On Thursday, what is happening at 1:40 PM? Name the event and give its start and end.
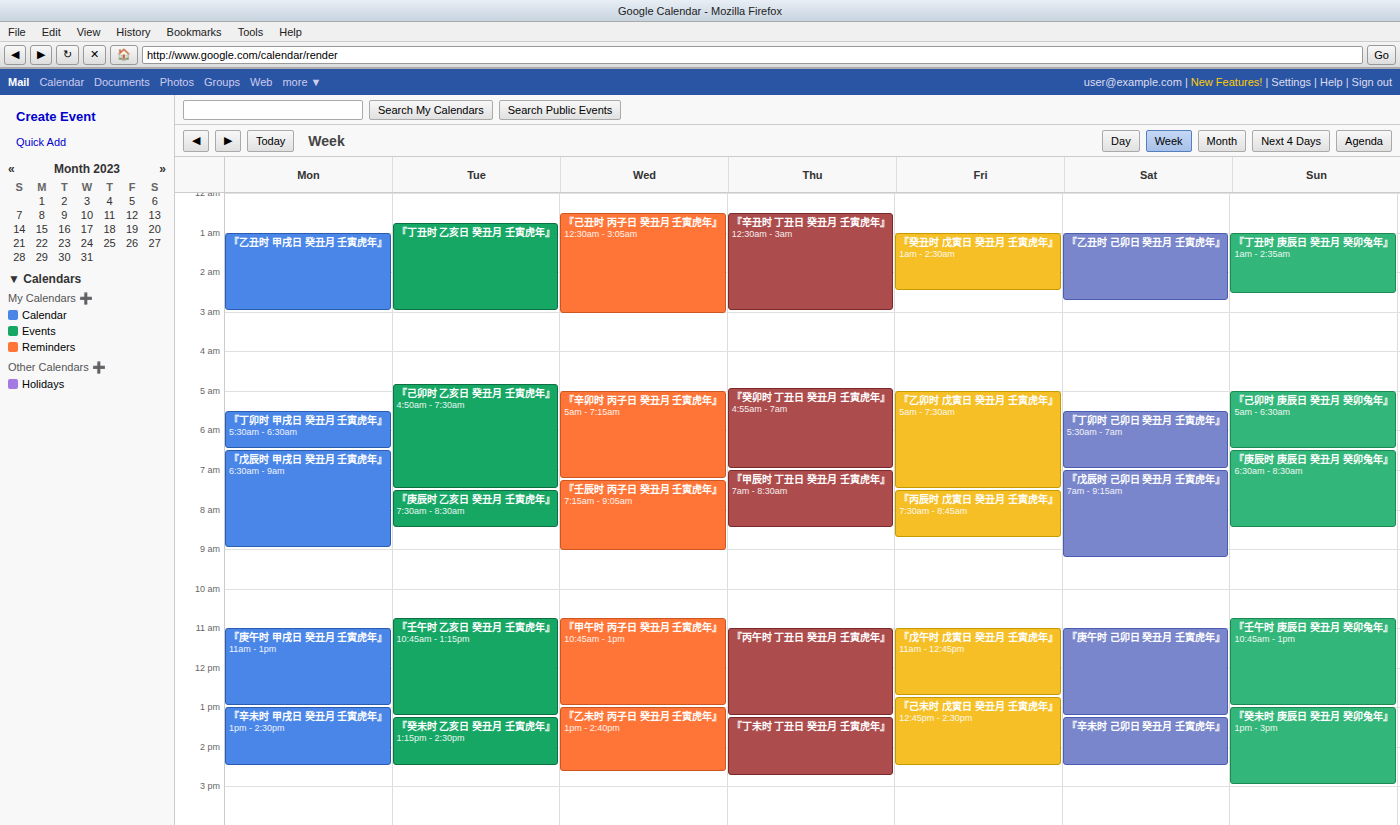
"『丁未时 丁丑日 癸丑月 壬寅虎年』", 1:15 PM to 2:45 PM